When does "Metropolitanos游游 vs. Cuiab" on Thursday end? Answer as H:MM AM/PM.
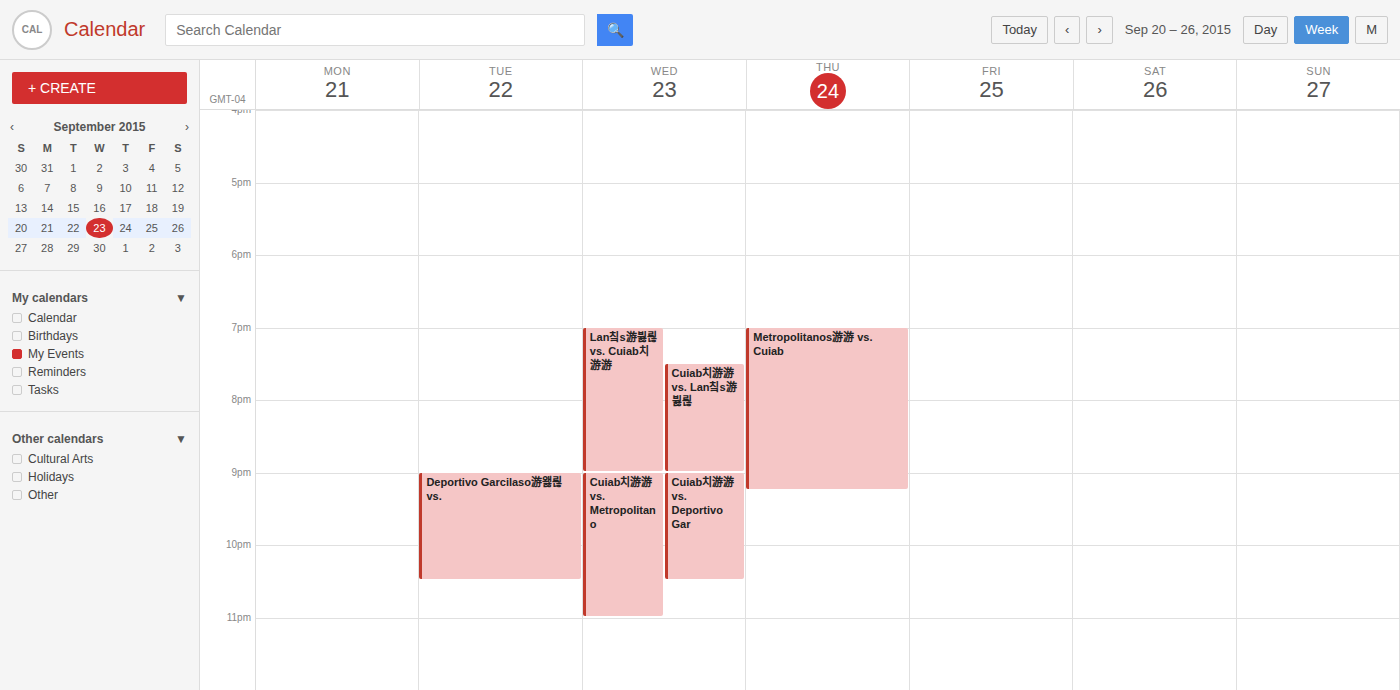
9:15 PM